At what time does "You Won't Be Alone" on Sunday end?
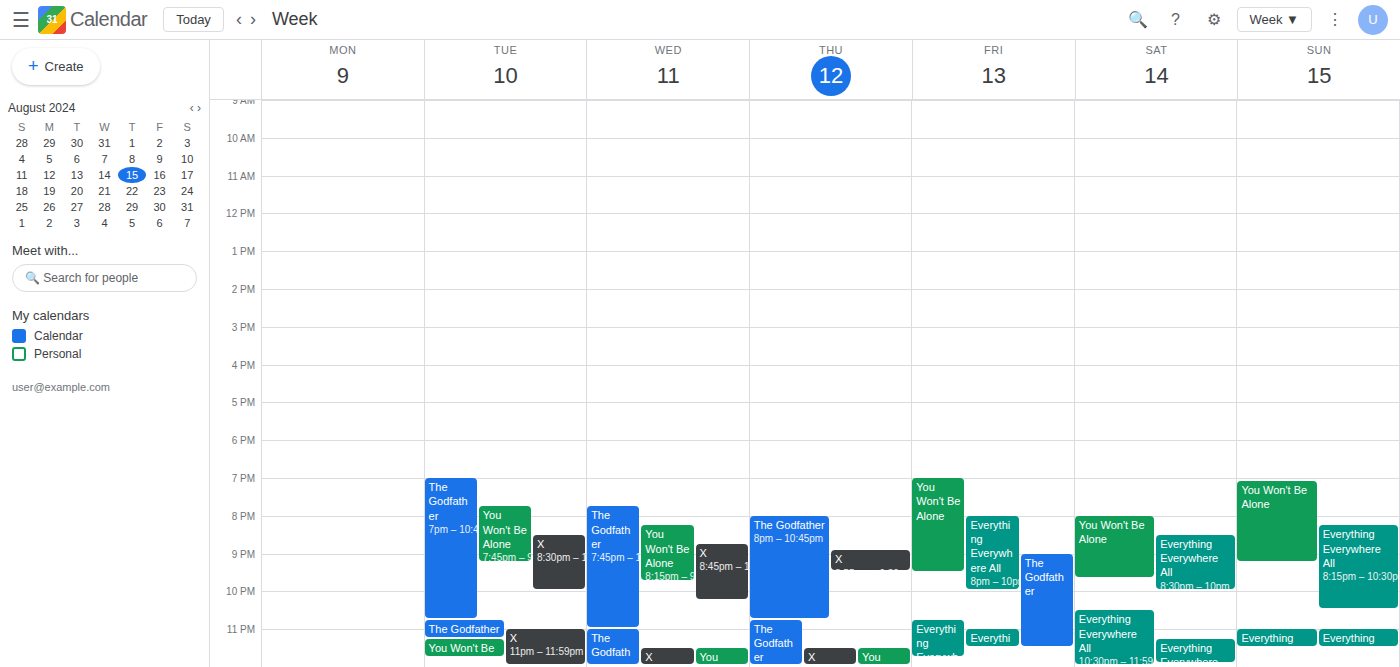
9:15 PM